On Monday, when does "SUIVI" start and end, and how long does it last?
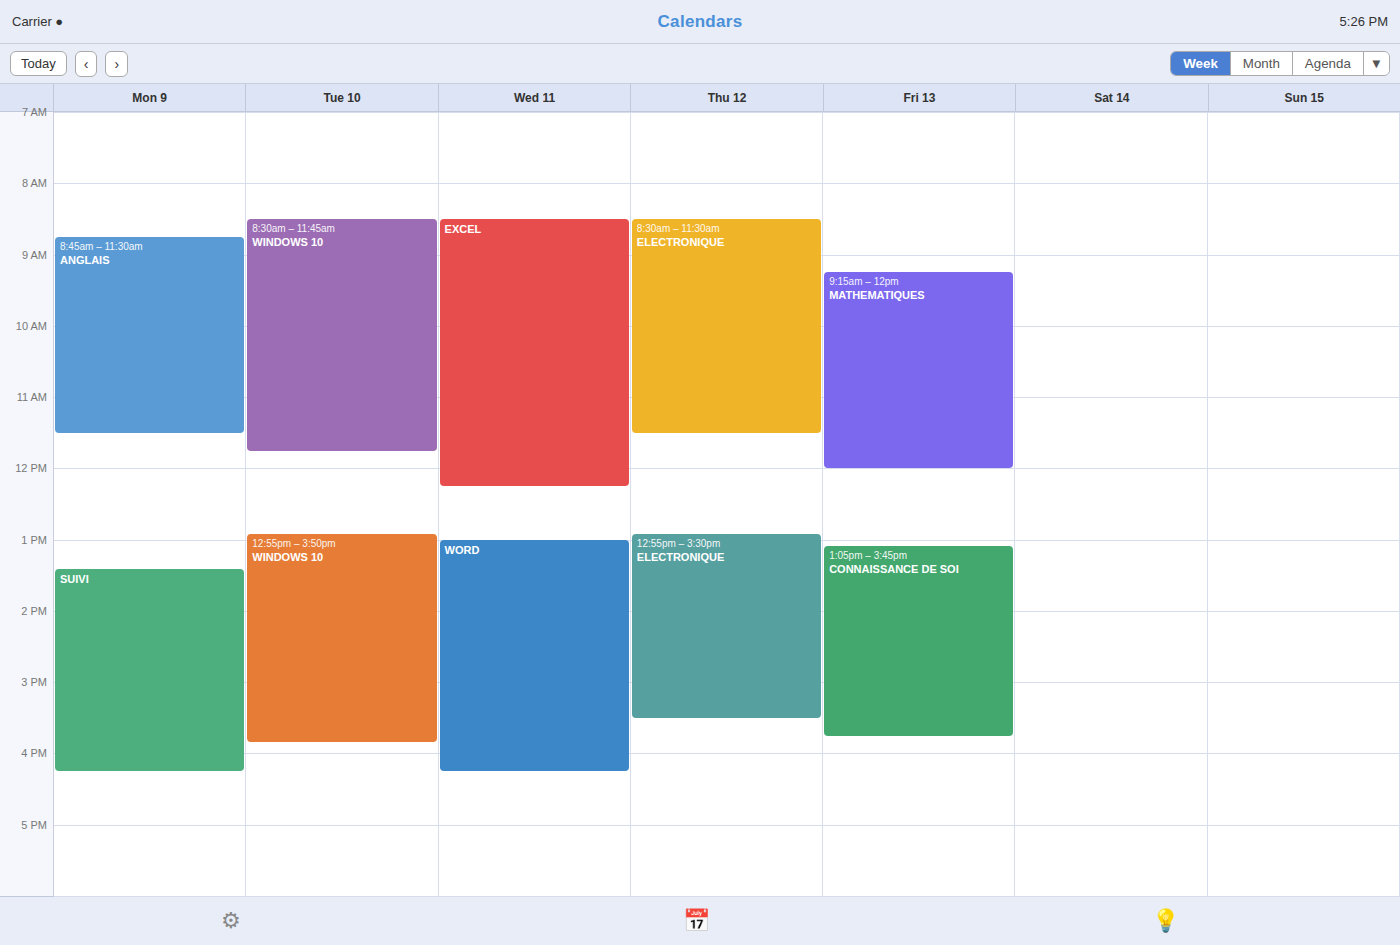
1:25 PM to 4:15 PM, 2 hours 50 minutes